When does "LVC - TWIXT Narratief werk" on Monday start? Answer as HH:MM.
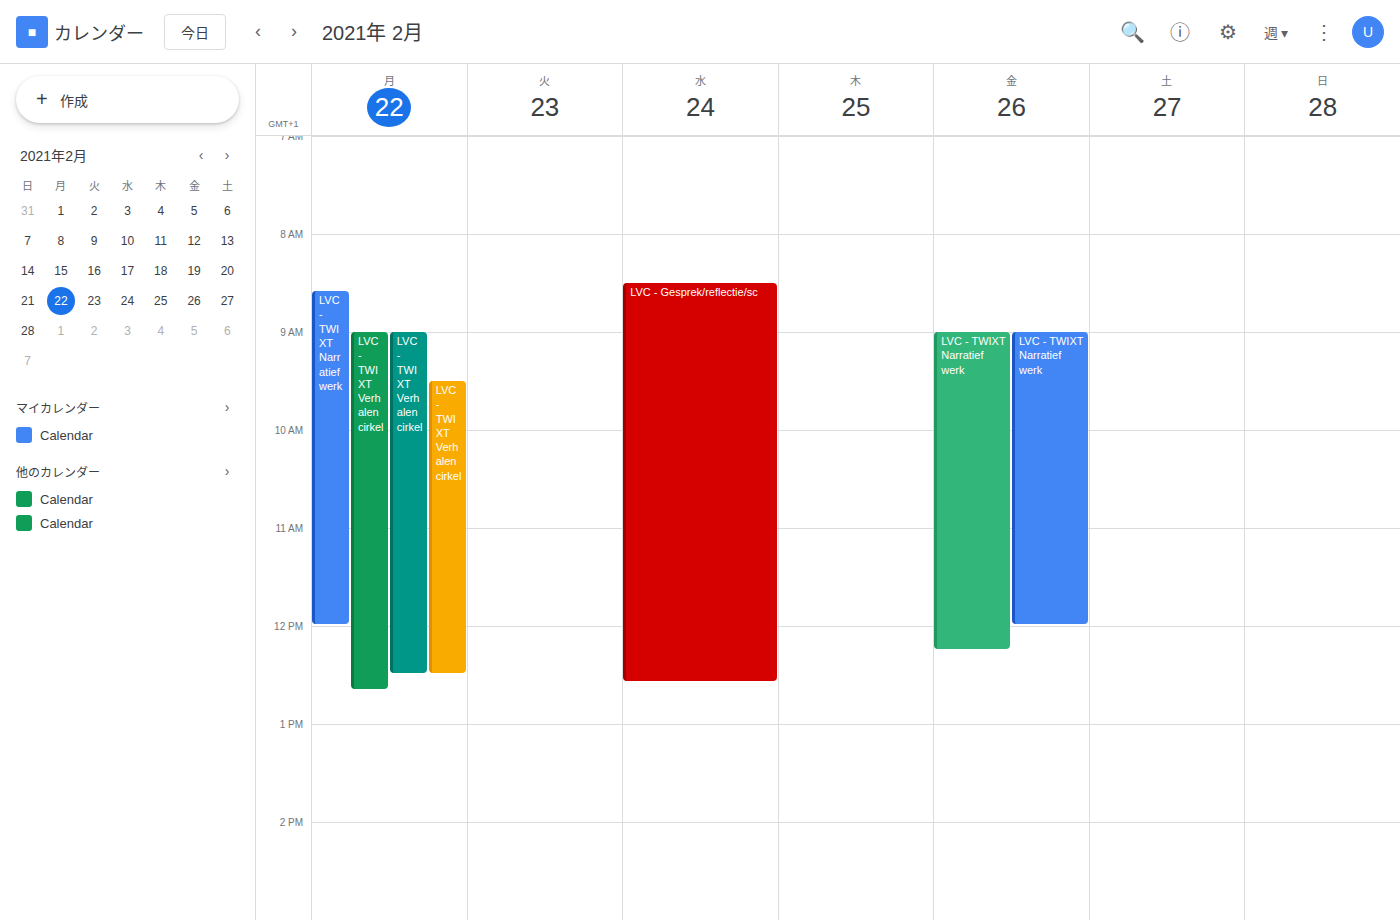
08:35